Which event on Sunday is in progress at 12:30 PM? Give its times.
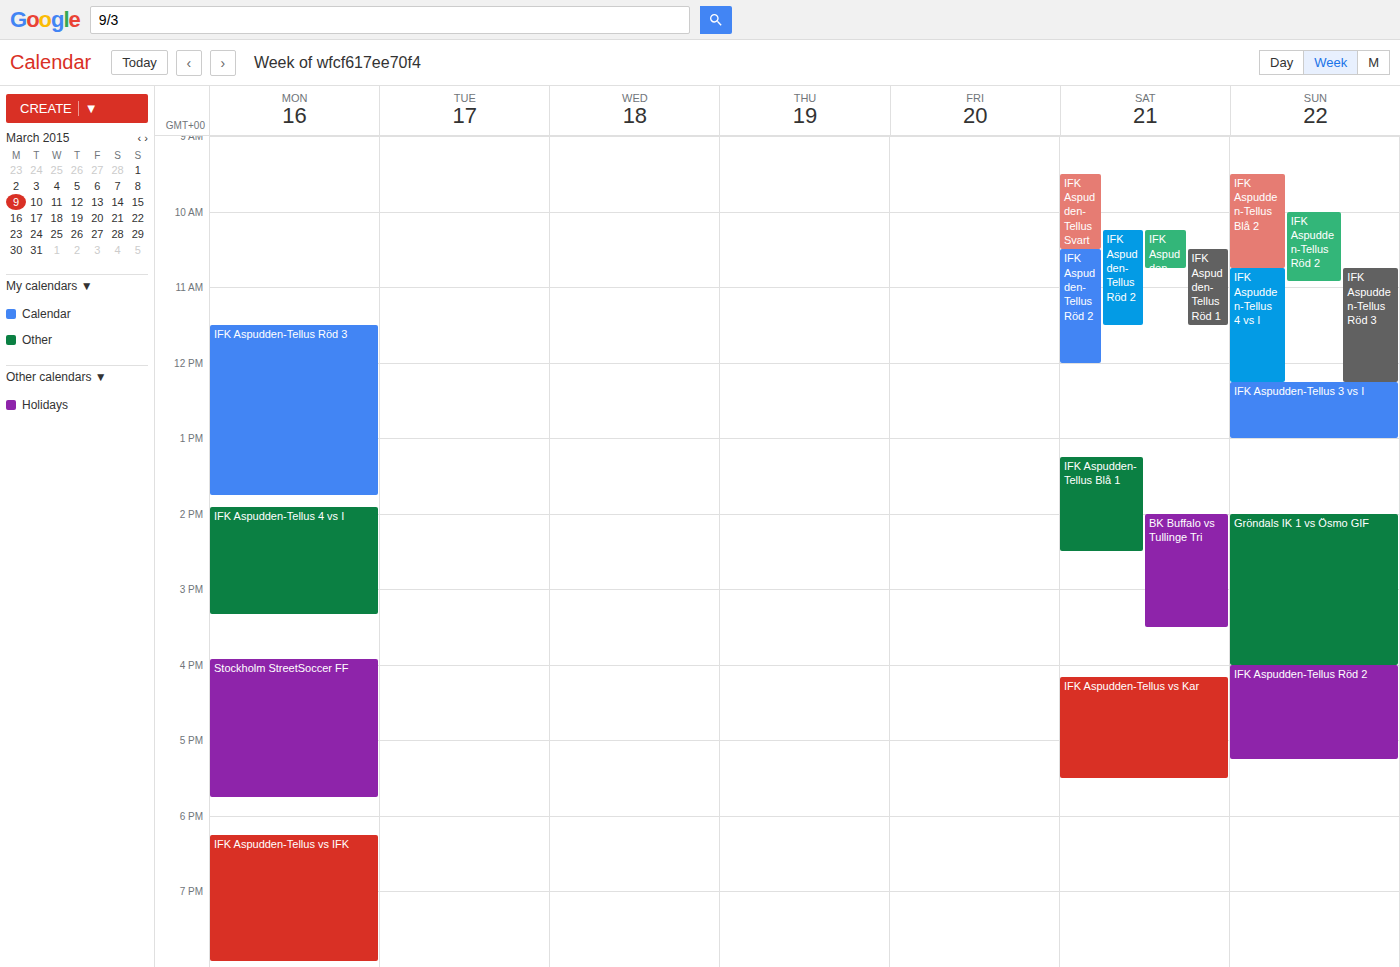
"IFK Aspudden-Tellus 3 vs I", 12:15 PM to 1:00 PM